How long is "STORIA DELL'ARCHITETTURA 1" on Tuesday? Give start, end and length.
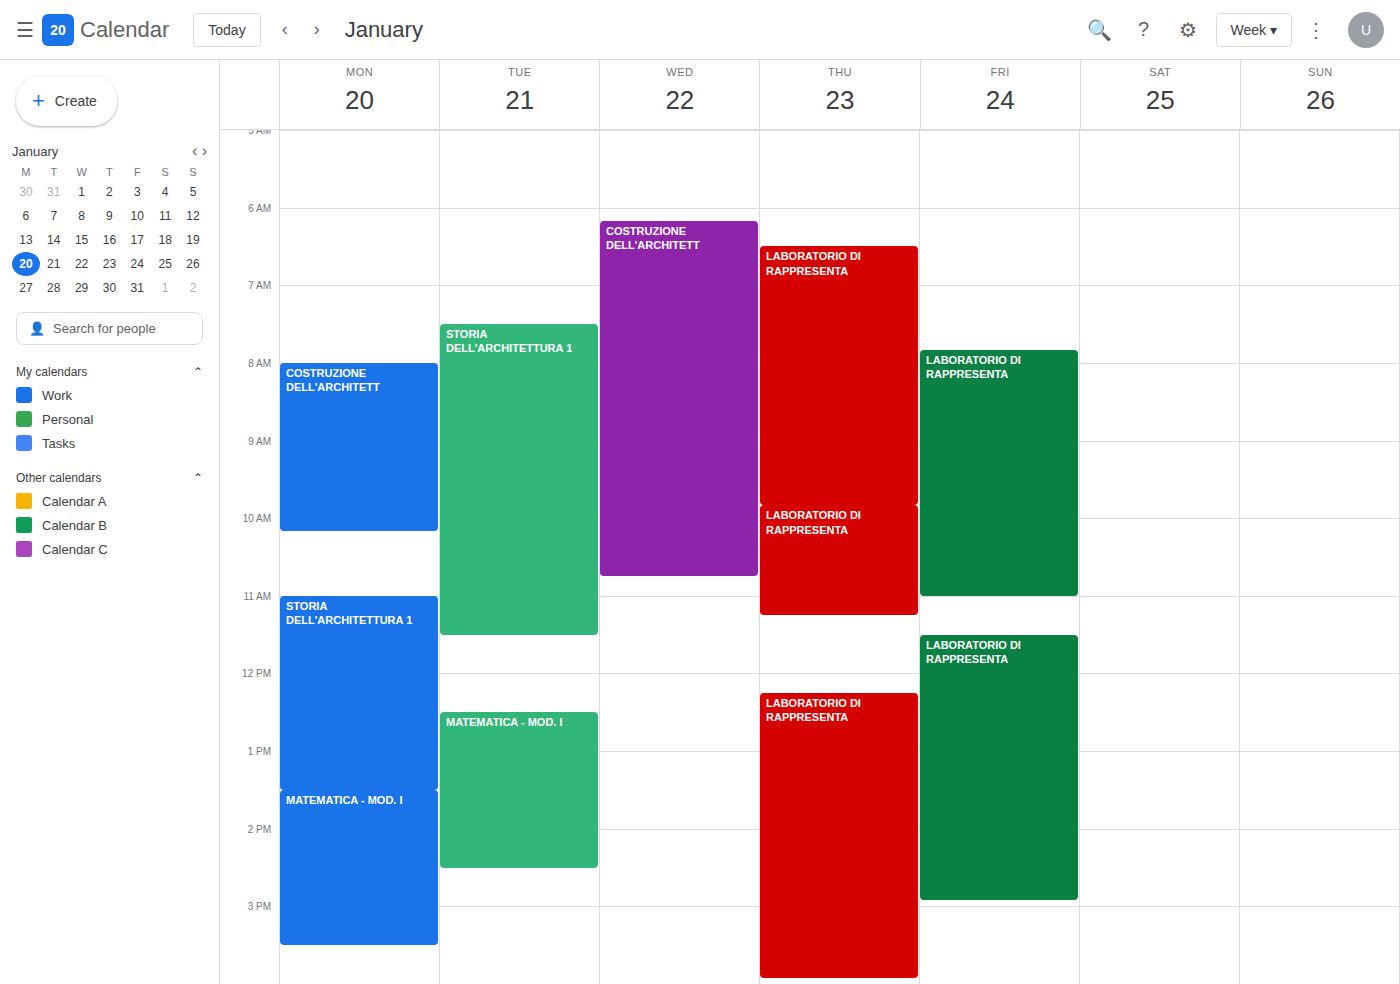
7:30 AM to 11:30 AM, 4 hours